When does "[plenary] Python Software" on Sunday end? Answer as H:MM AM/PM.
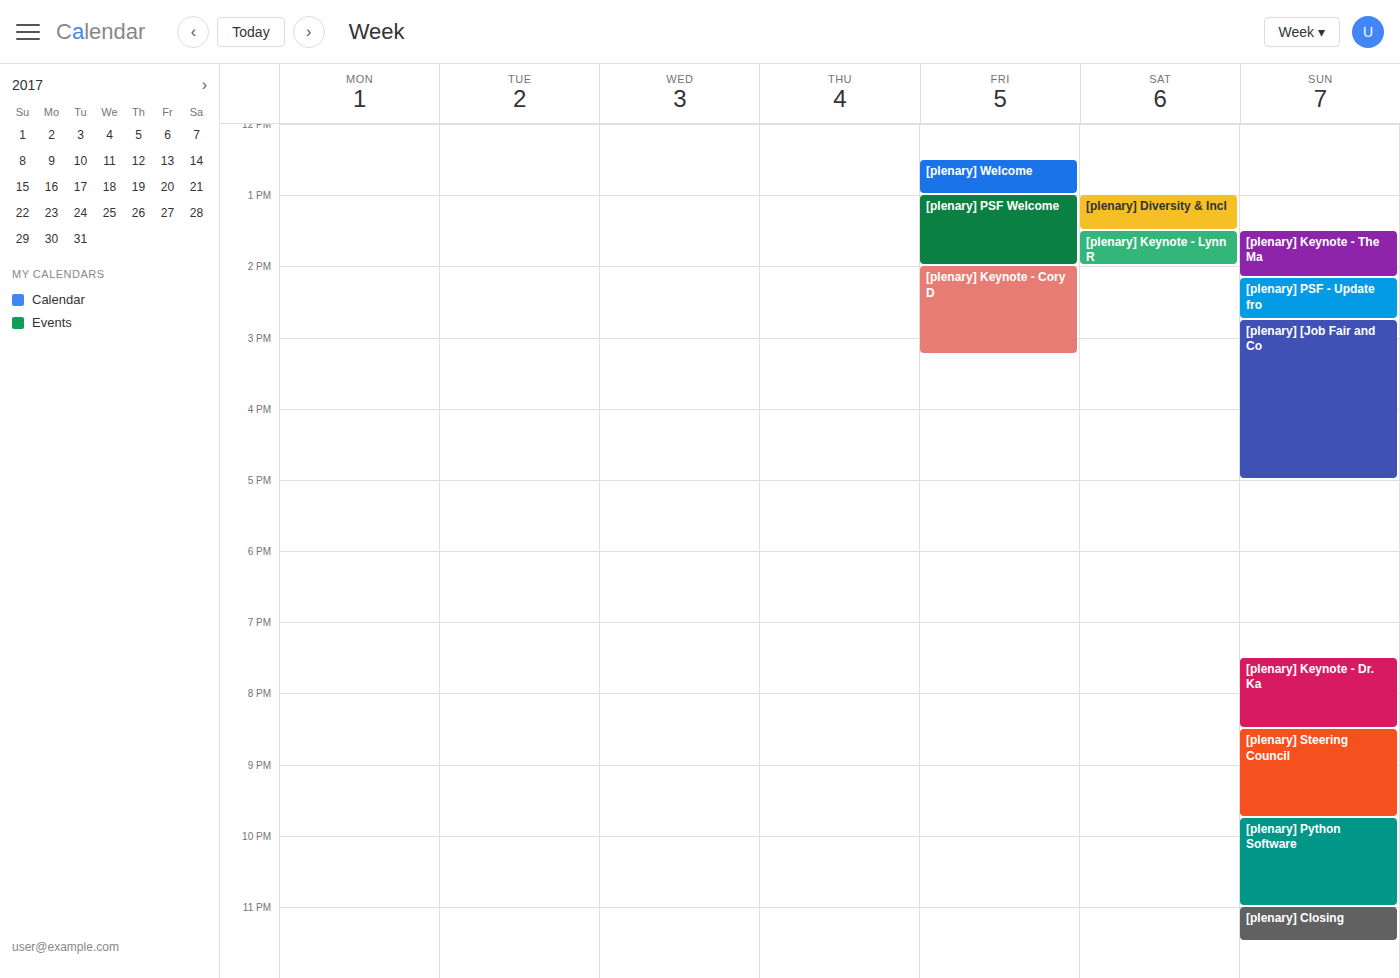
11:00 PM